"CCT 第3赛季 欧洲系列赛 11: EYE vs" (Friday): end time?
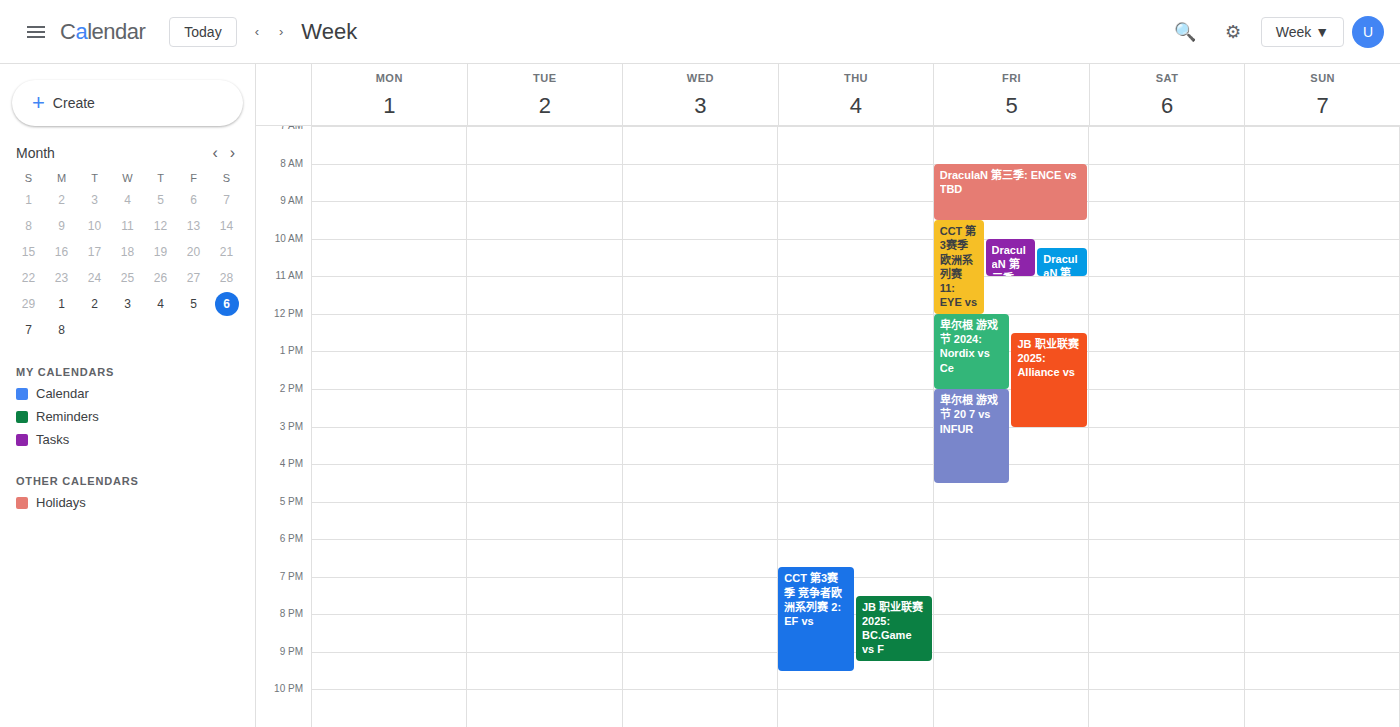
12:00 PM